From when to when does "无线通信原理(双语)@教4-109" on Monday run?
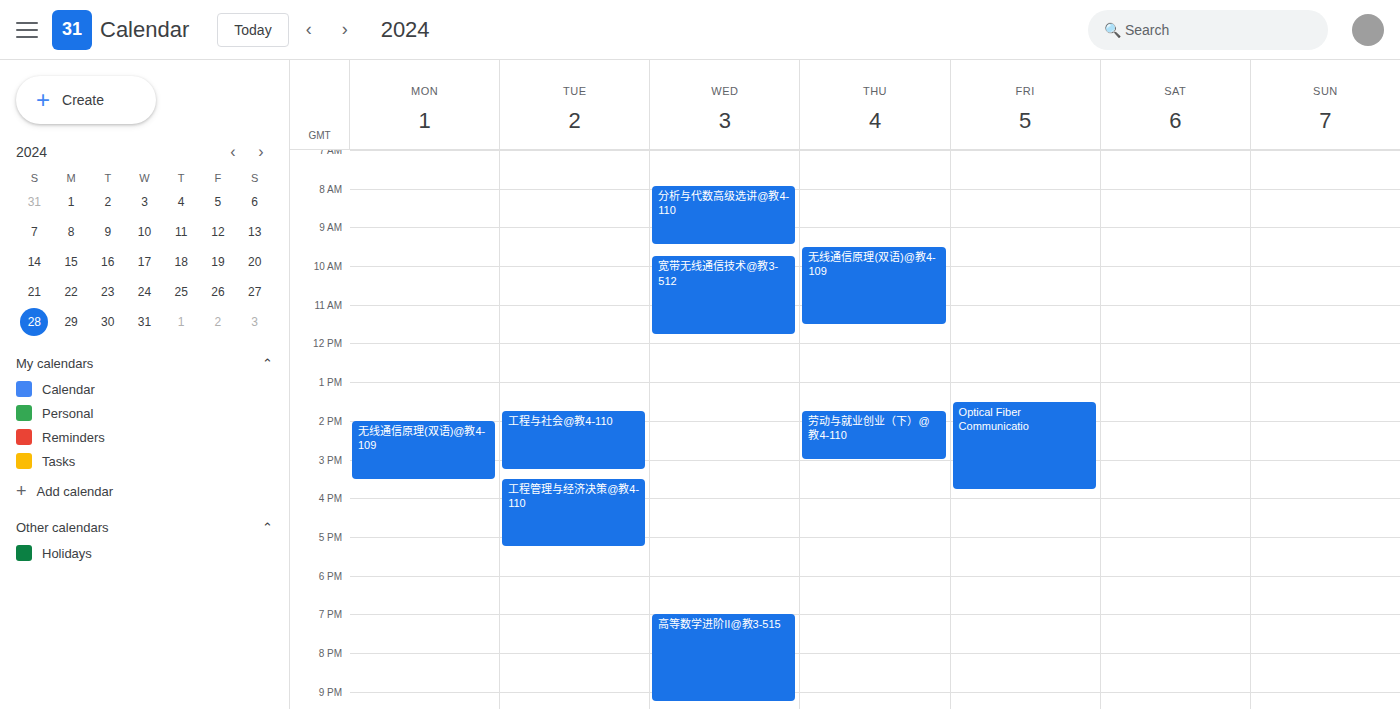
2:00 PM to 3:30 PM